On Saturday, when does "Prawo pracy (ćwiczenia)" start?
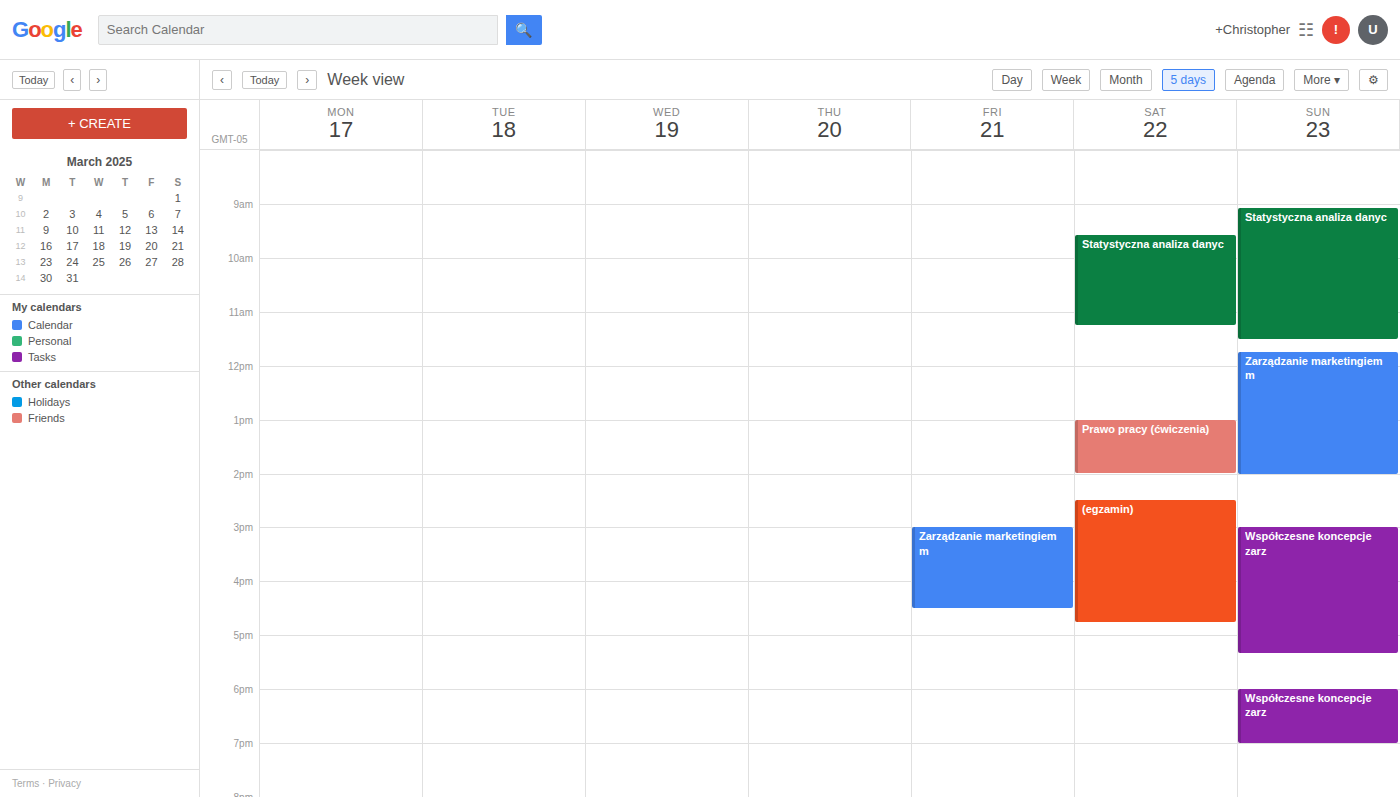
1:00 PM